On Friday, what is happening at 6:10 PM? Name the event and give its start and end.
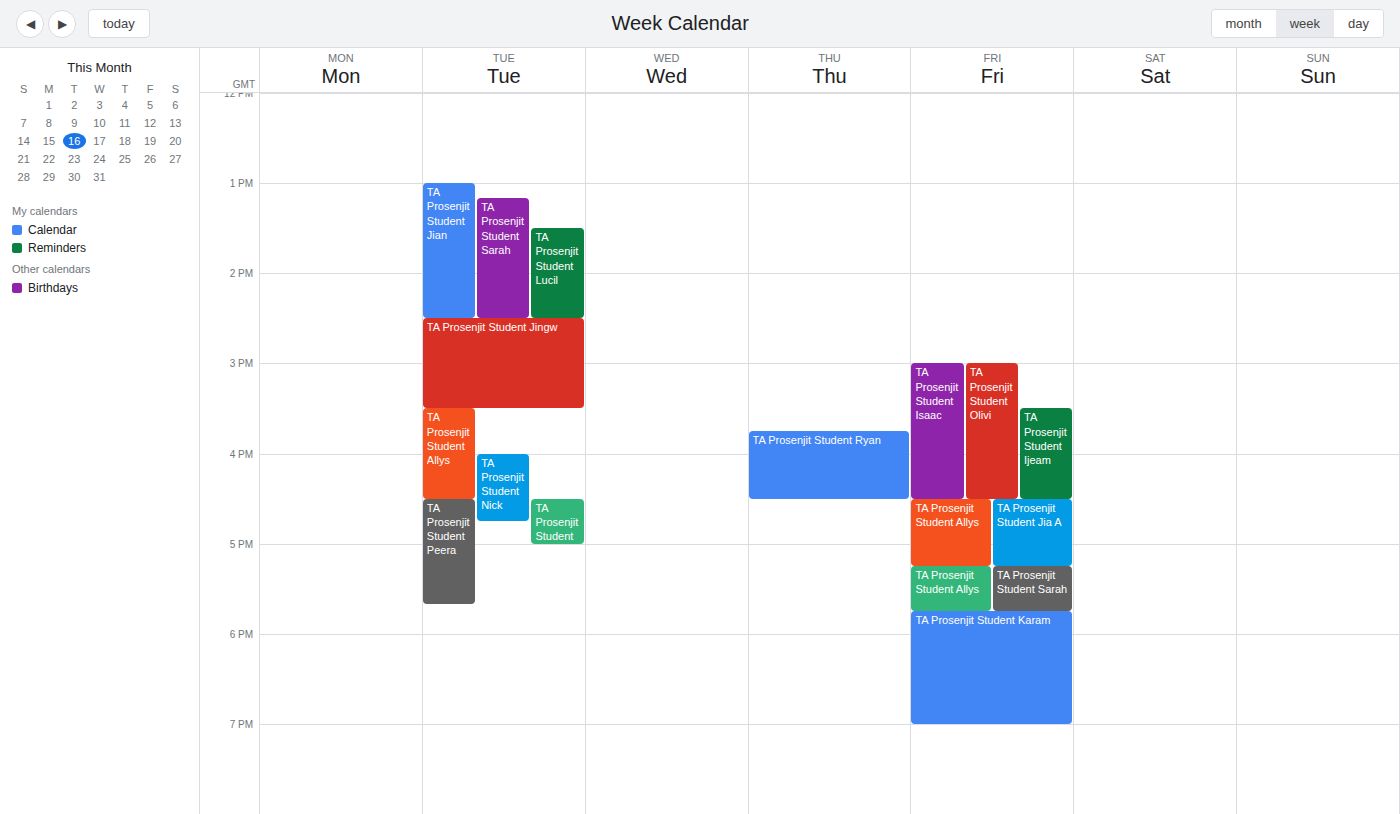
"TA Prosenjit Student Karam", 5:45 PM to 7:00 PM